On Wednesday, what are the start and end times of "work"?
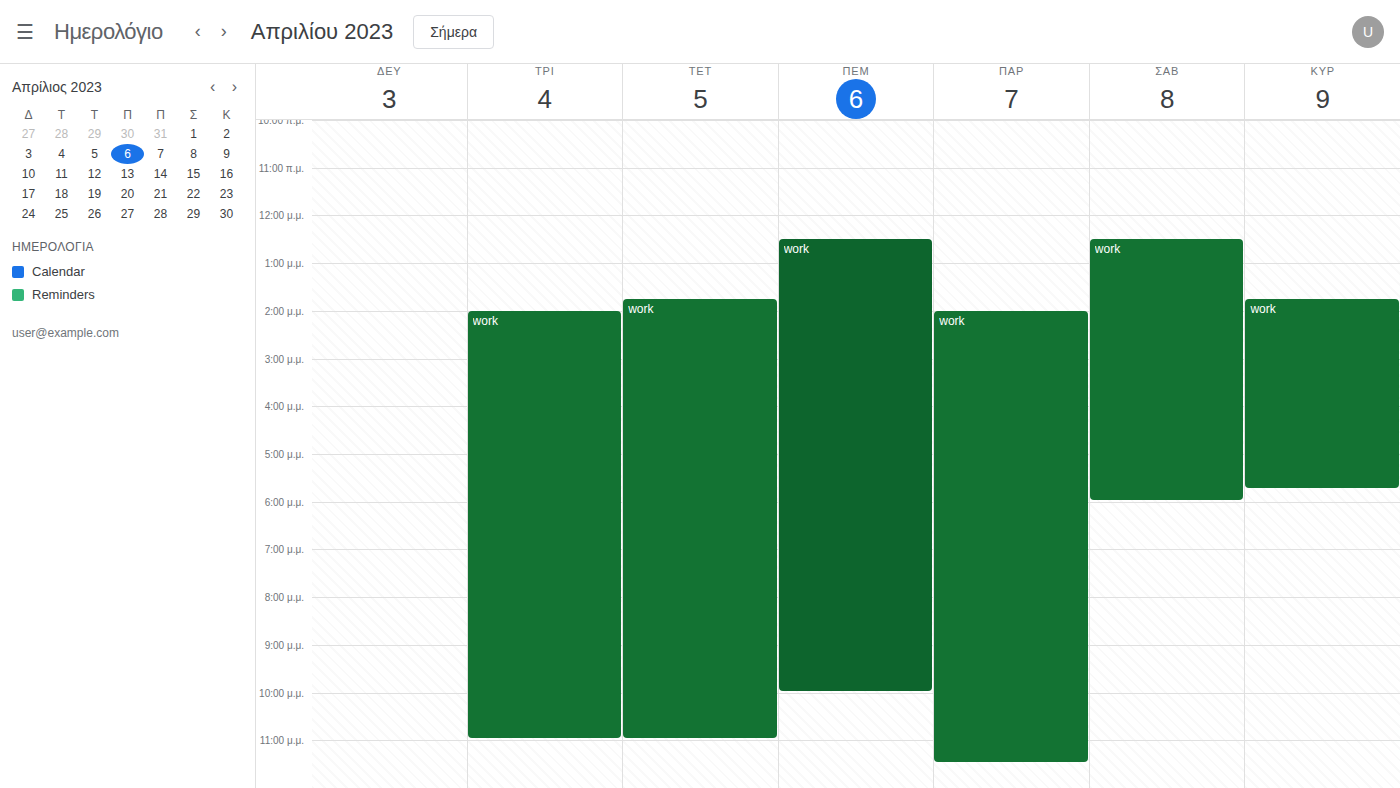
1:45 PM to 11:00 PM